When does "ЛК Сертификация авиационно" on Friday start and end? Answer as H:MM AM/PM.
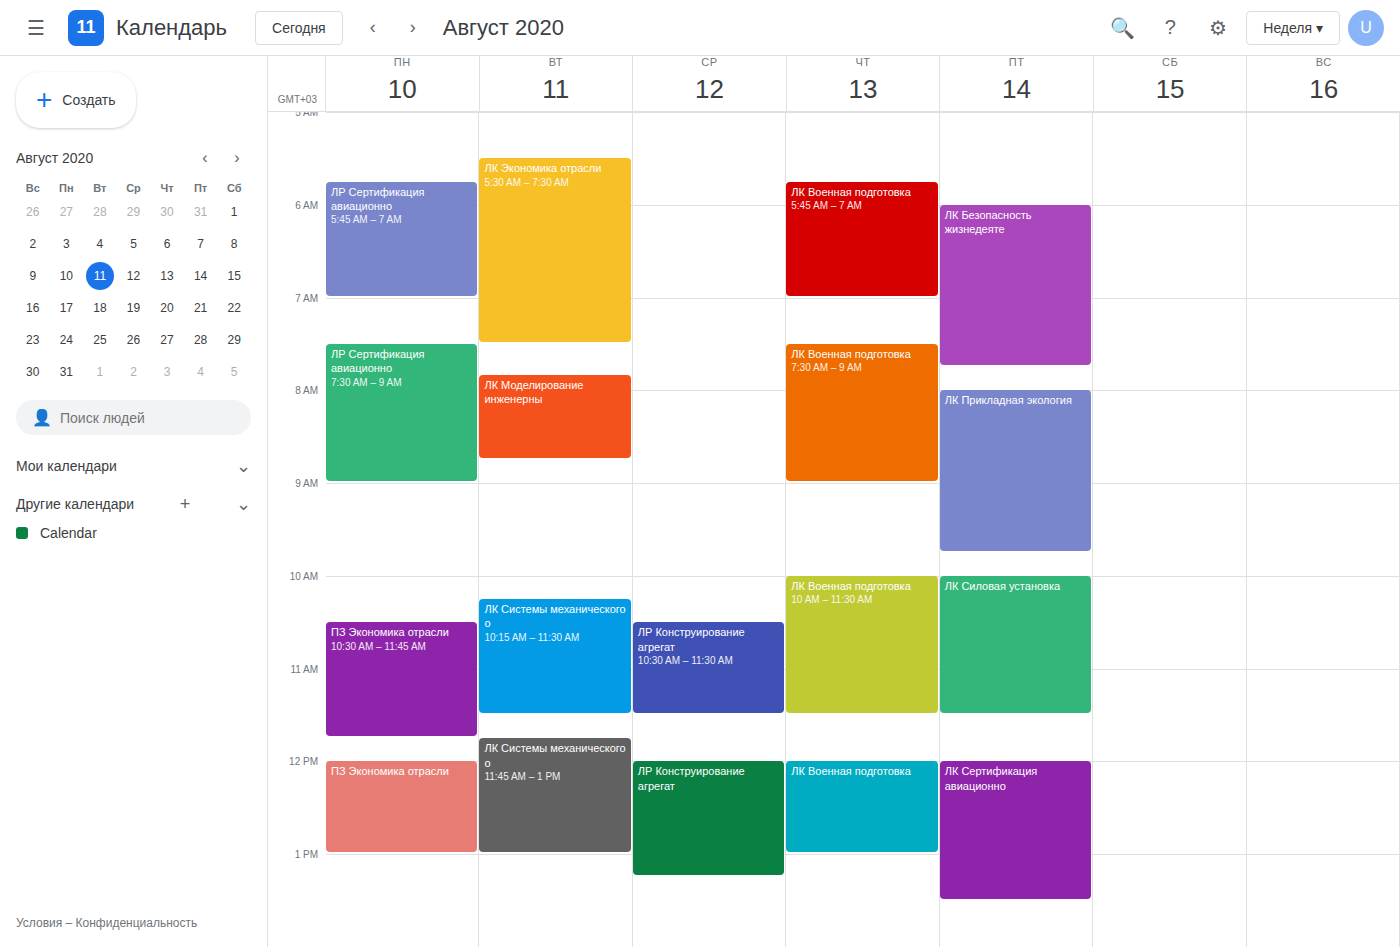
12:00 PM to 1:30 PM